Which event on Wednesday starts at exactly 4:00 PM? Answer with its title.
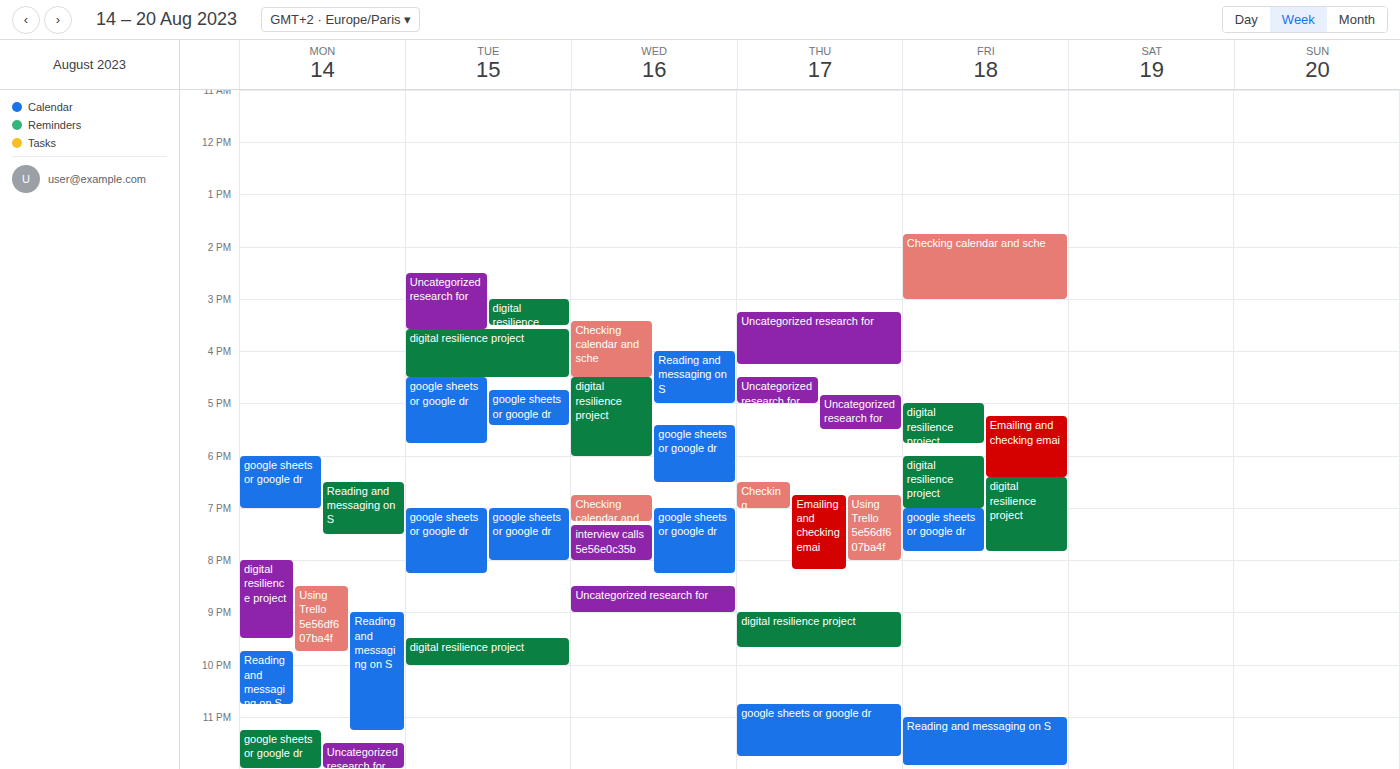
"Reading and messaging on S"